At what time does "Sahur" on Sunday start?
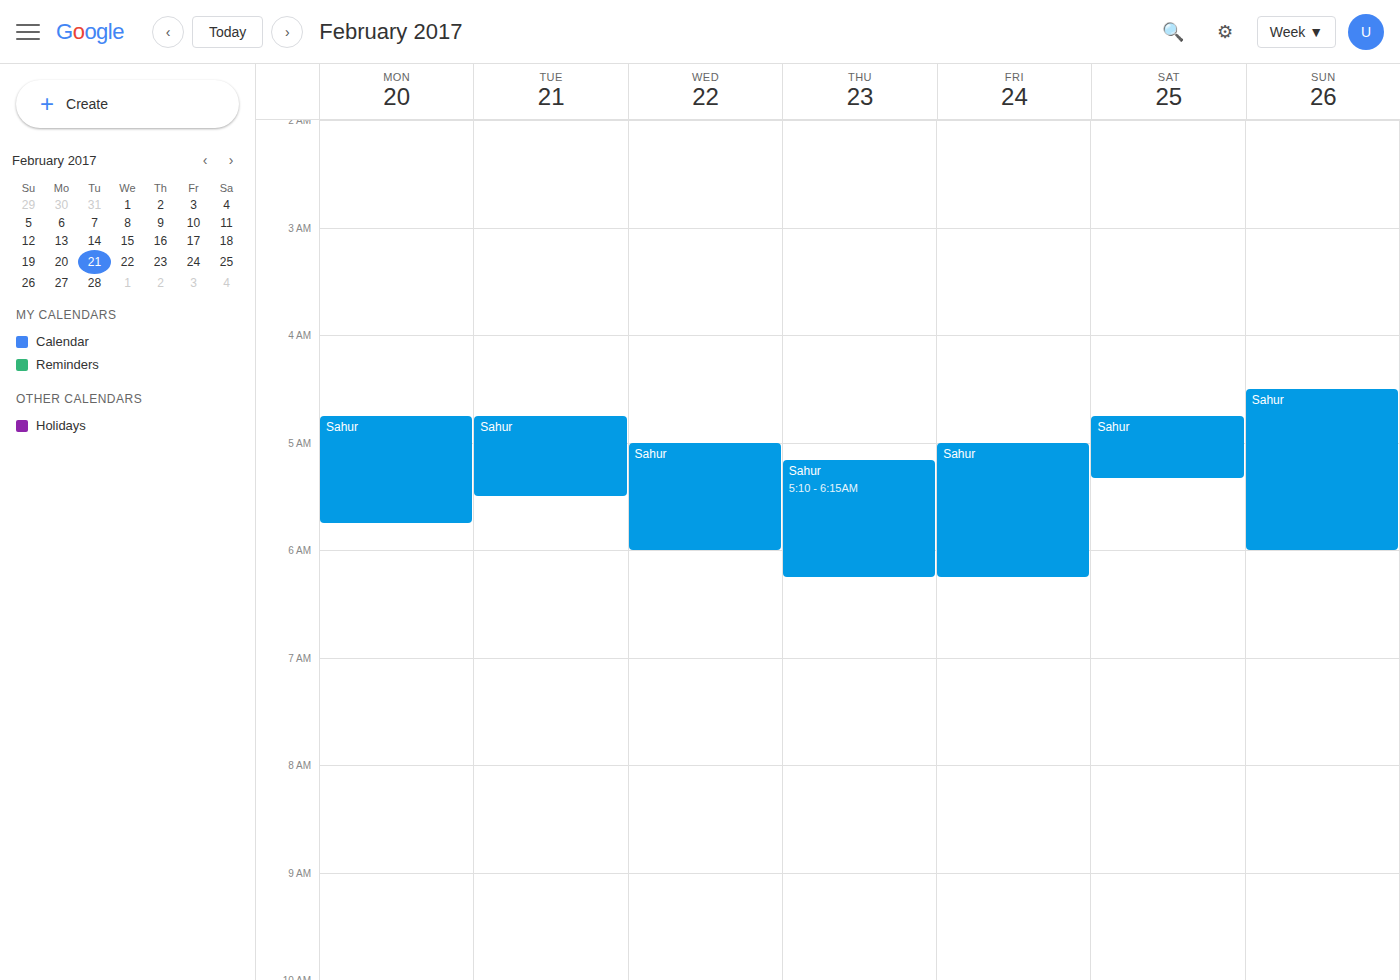
4:30 AM